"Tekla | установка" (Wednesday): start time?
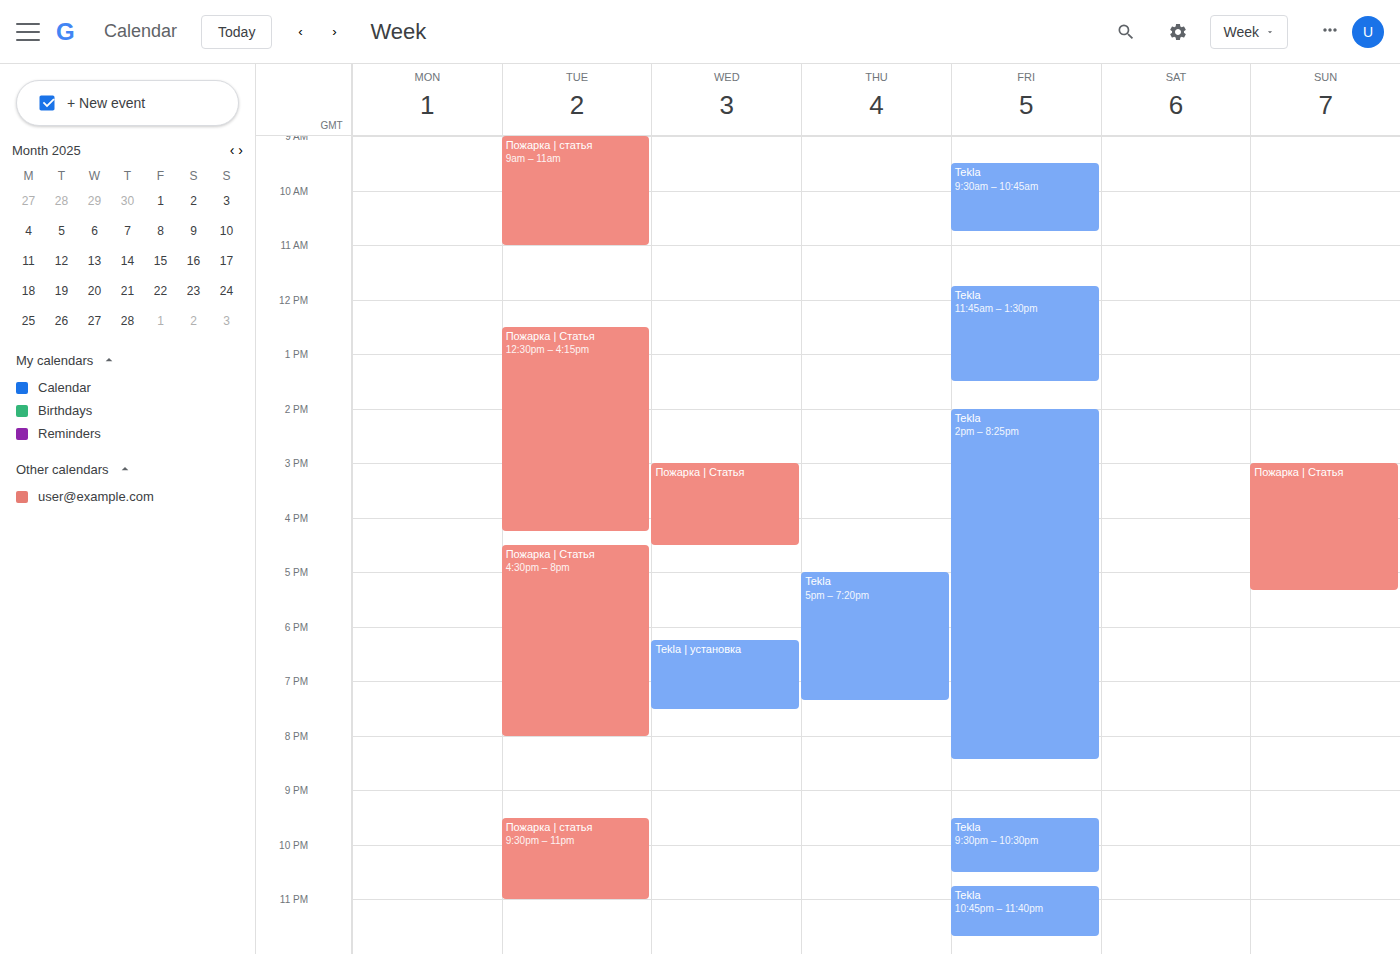
18:15